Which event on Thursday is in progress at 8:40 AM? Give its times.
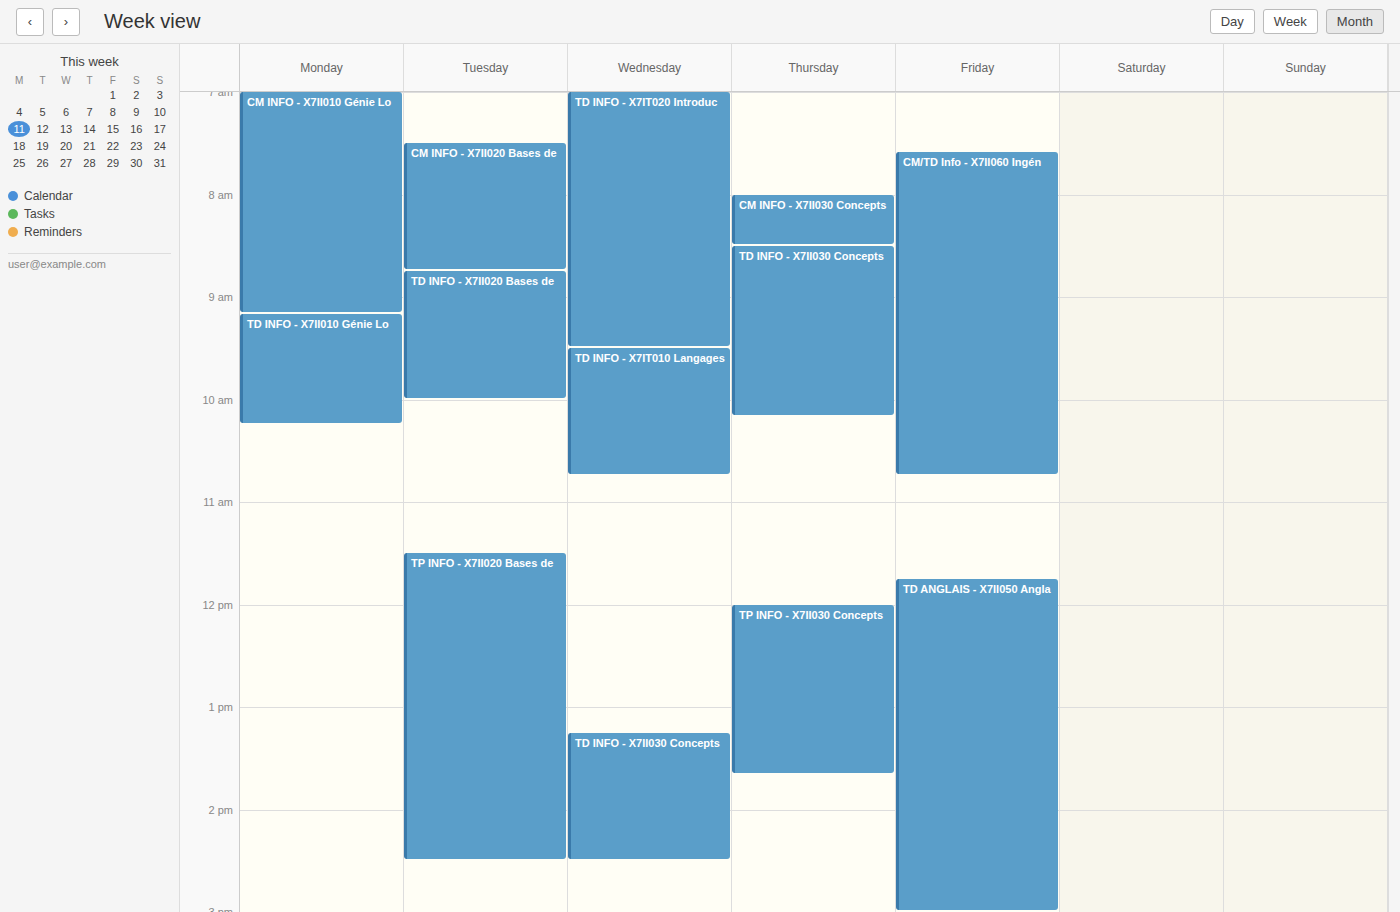
"TD INFO - X7II030 Concepts", 8:30 AM to 10:10 AM